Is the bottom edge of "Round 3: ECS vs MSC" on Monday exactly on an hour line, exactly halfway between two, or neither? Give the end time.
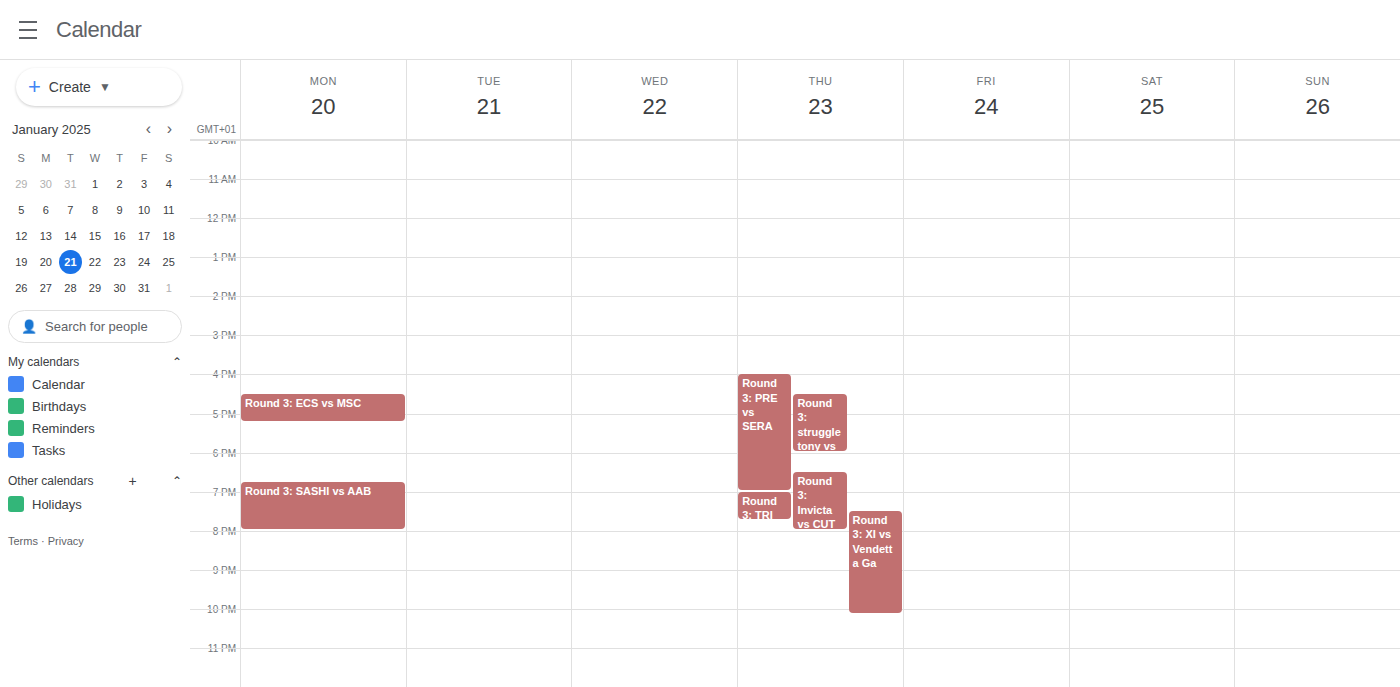
5:15 PM -- neither: a quarter of the way from the 5 PM line to the 6 PM line.